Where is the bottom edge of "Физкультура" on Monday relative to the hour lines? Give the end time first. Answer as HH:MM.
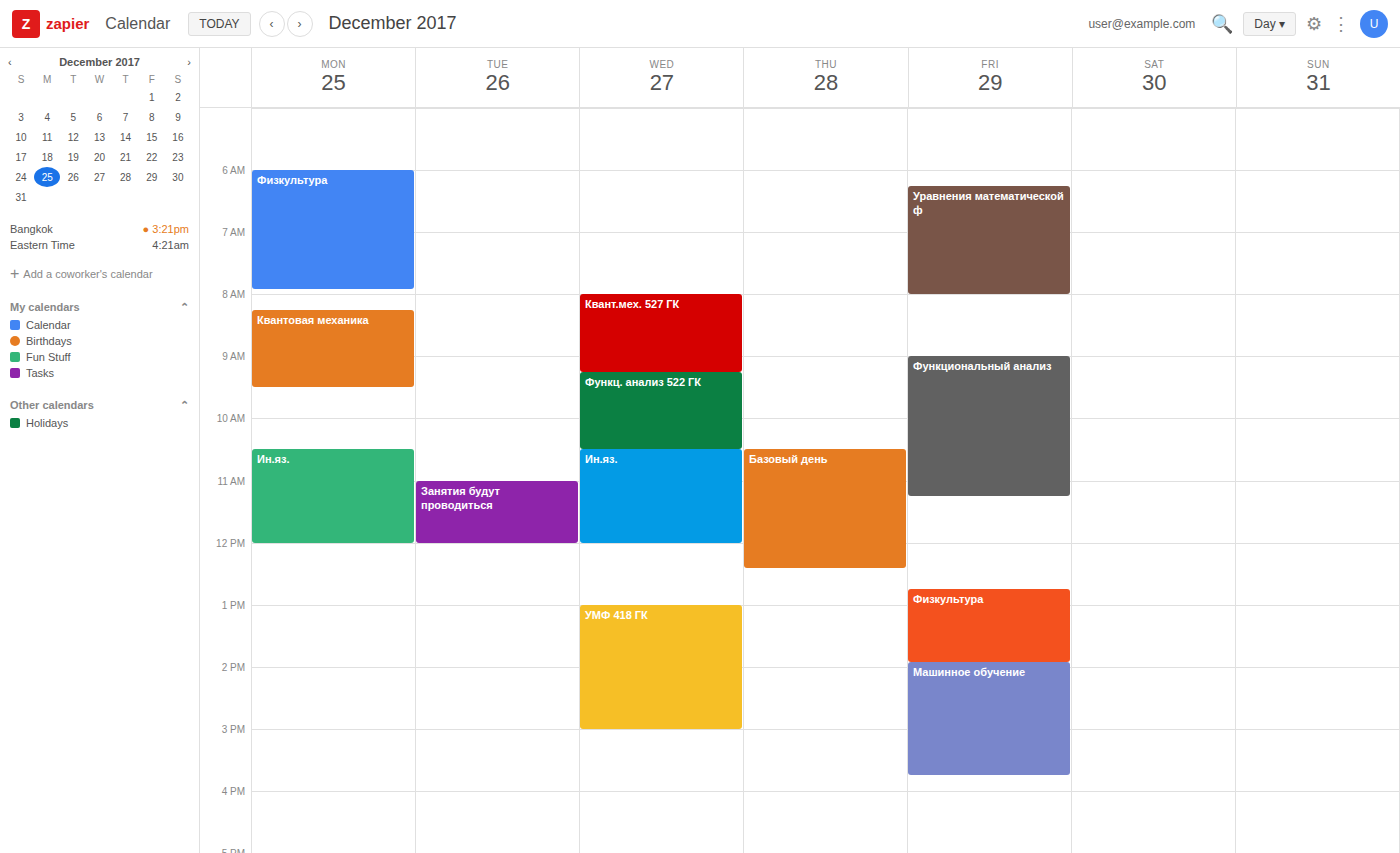
07:55 -- neither: 55 minutes below the 07:00 line and 5 minutes above the 08:00 line.